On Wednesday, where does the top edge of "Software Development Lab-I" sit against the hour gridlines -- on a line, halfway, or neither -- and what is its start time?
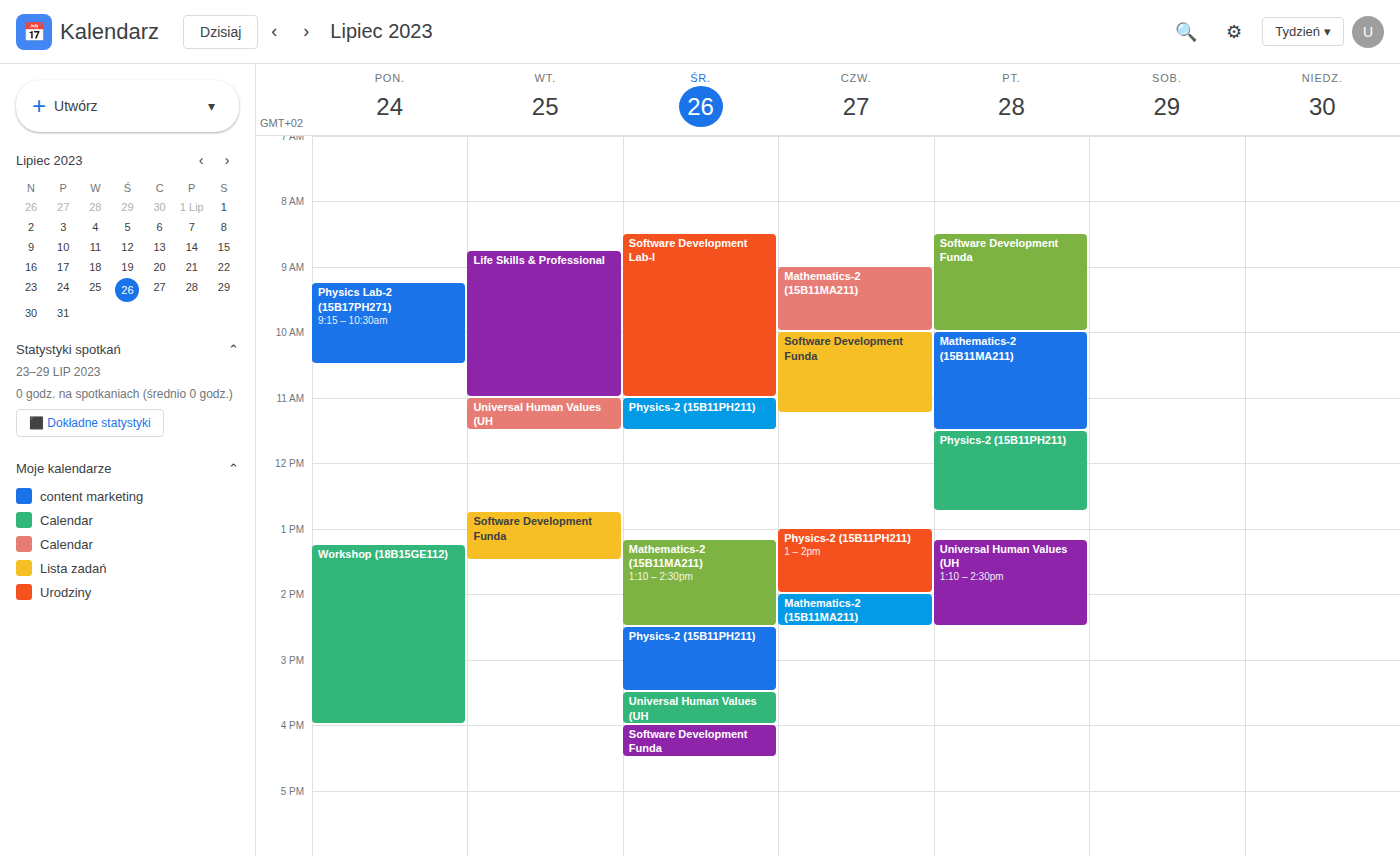
08:30 -- halfway between the 08:00 and 09:00 lines.